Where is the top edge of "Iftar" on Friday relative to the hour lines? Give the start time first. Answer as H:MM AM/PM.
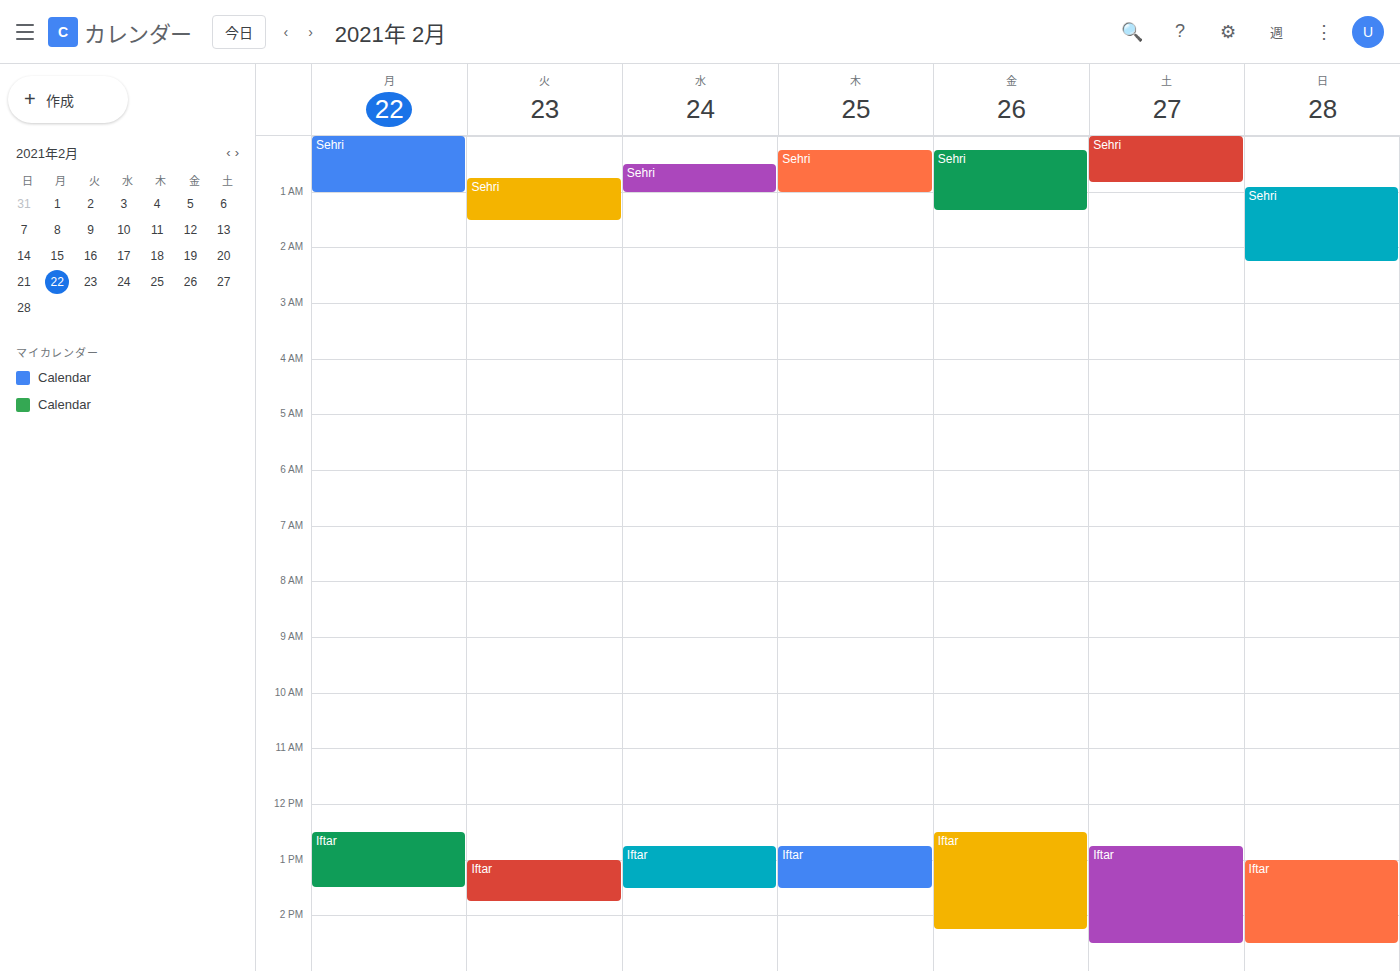
12:30 PM -- halfway between the 12 PM and 1 PM lines.